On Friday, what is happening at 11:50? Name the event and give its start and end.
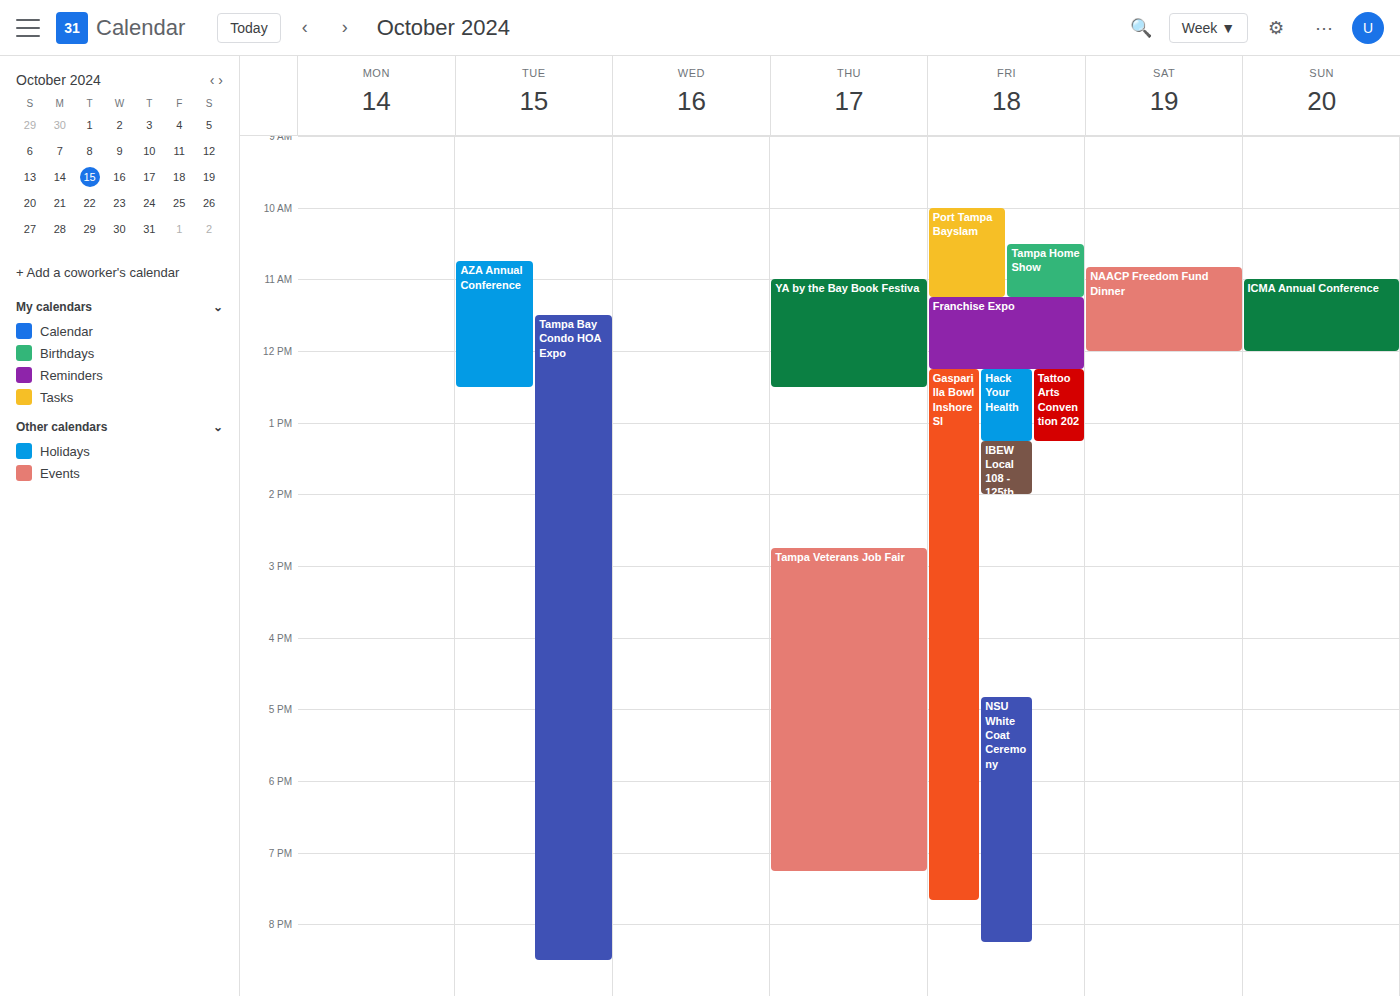
"Franchise Expo", 11:15 to 12:15